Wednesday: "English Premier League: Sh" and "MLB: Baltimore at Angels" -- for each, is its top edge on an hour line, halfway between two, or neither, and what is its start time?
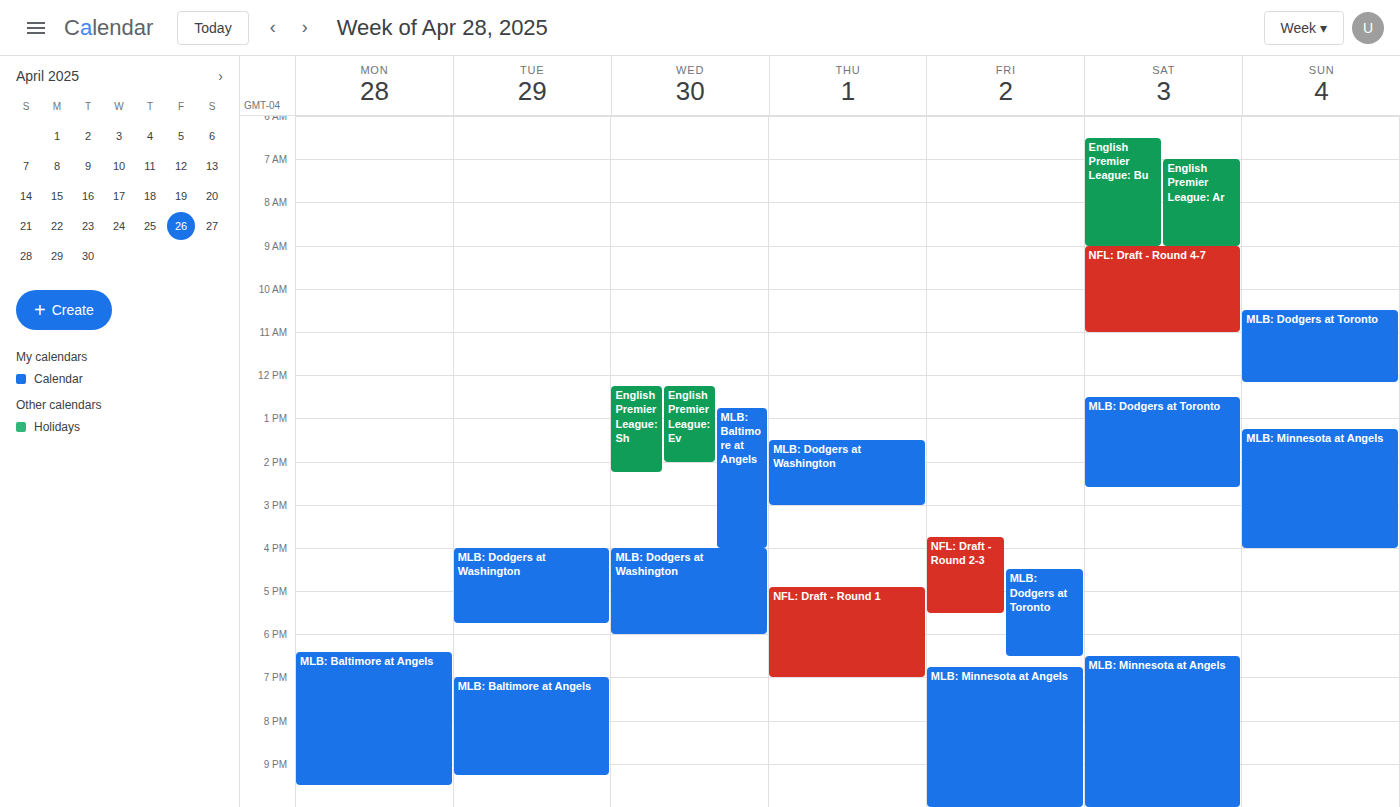
"English Premier League: Sh": 12:15 PM, neither: a quarter of the way from the 12 PM line to the 1 PM line. "MLB: Baltimore at Angels": 12:45 PM, neither: three quarters of the way from the 12 PM line to the 1 PM line.